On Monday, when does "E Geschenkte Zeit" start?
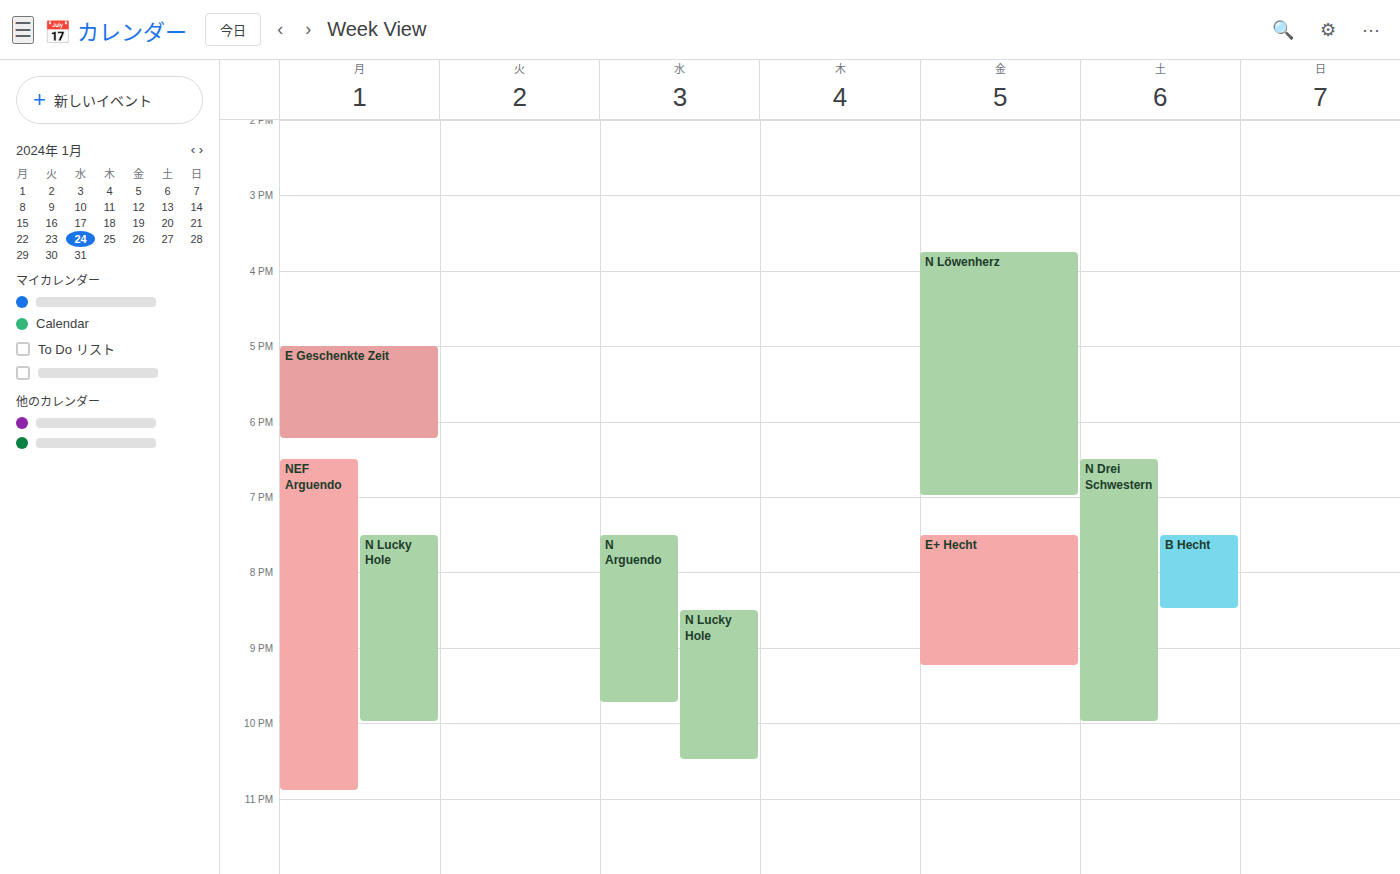
5:00 PM